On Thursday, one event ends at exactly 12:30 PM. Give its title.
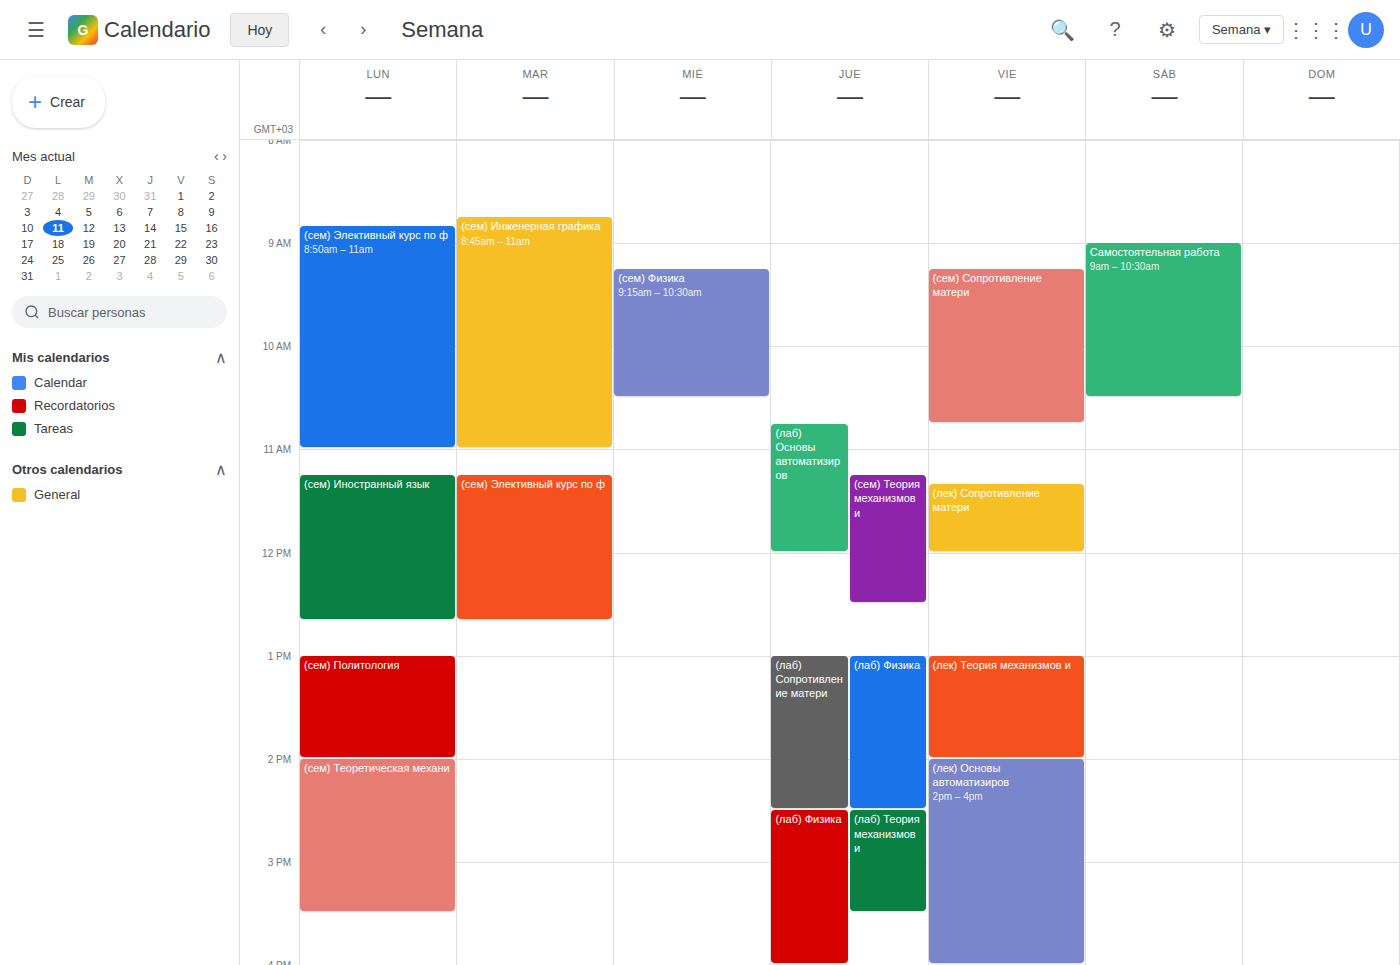
"(сем) Теория механизмов и"